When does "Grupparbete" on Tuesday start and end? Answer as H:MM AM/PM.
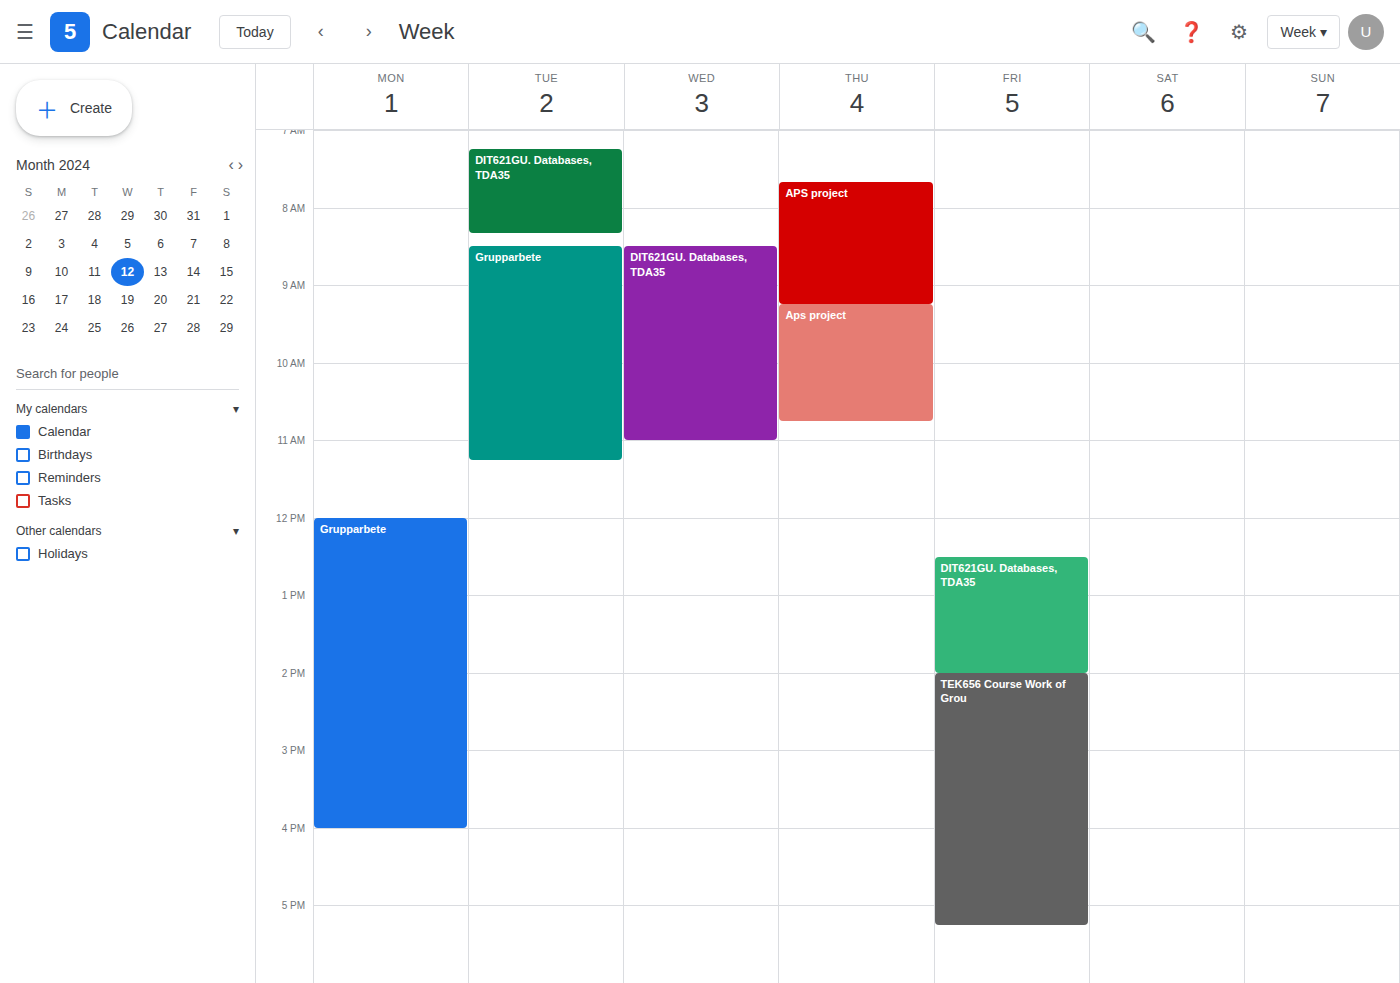
8:30 AM to 11:15 AM